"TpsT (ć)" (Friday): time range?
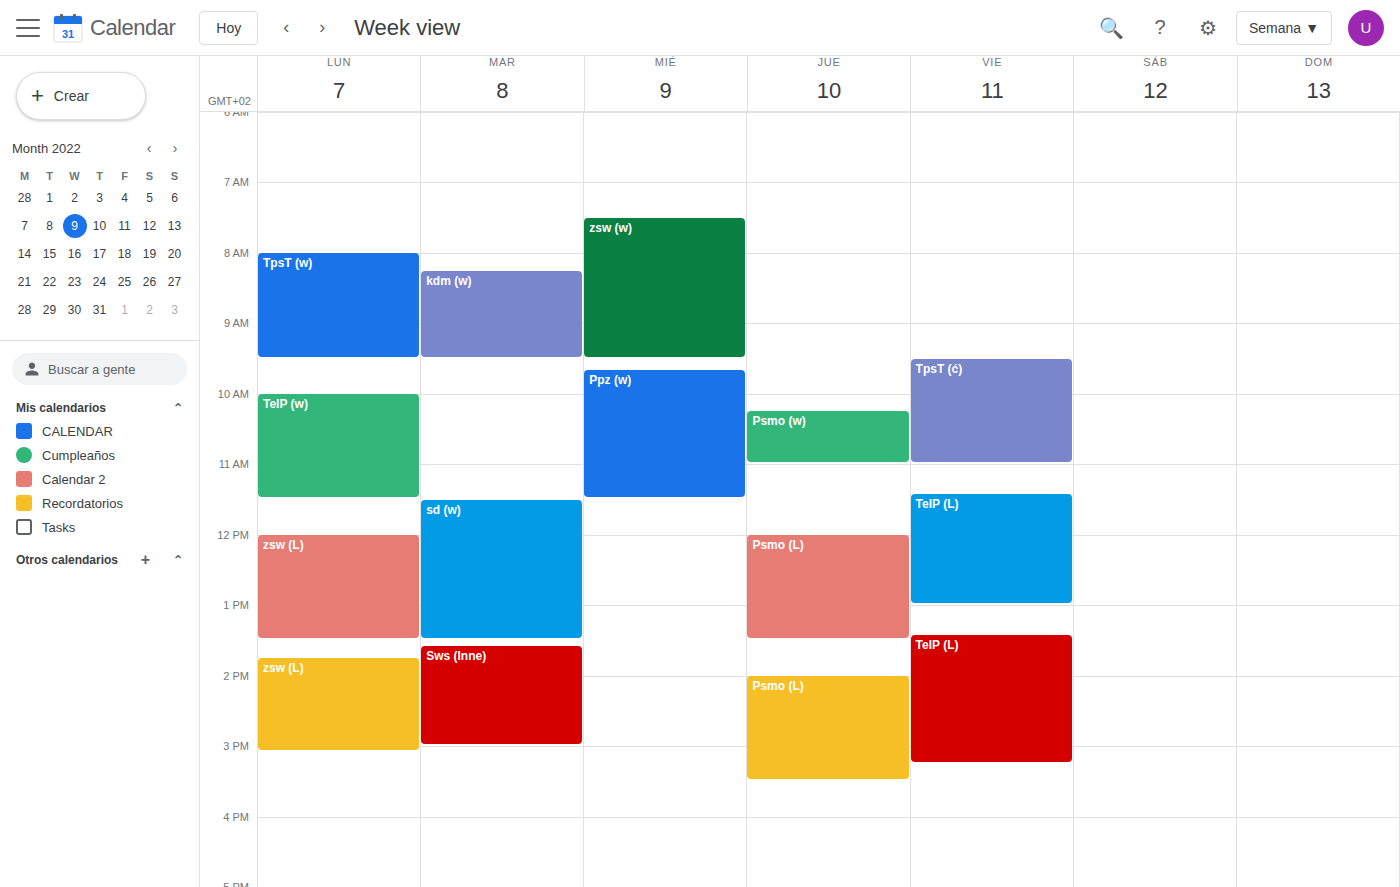
9:30 AM to 11:00 AM